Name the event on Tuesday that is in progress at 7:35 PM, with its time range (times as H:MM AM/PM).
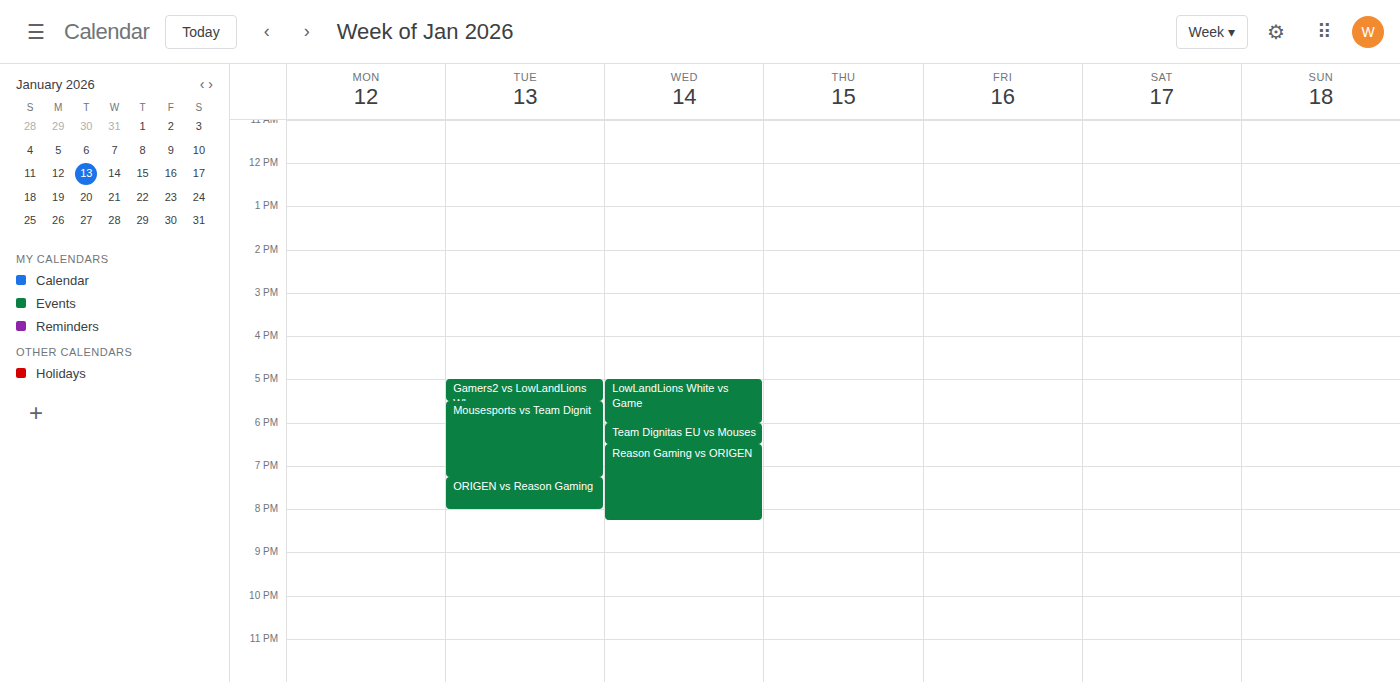
"ORIGEN vs Reason Gaming", 7:15 PM to 8:00 PM